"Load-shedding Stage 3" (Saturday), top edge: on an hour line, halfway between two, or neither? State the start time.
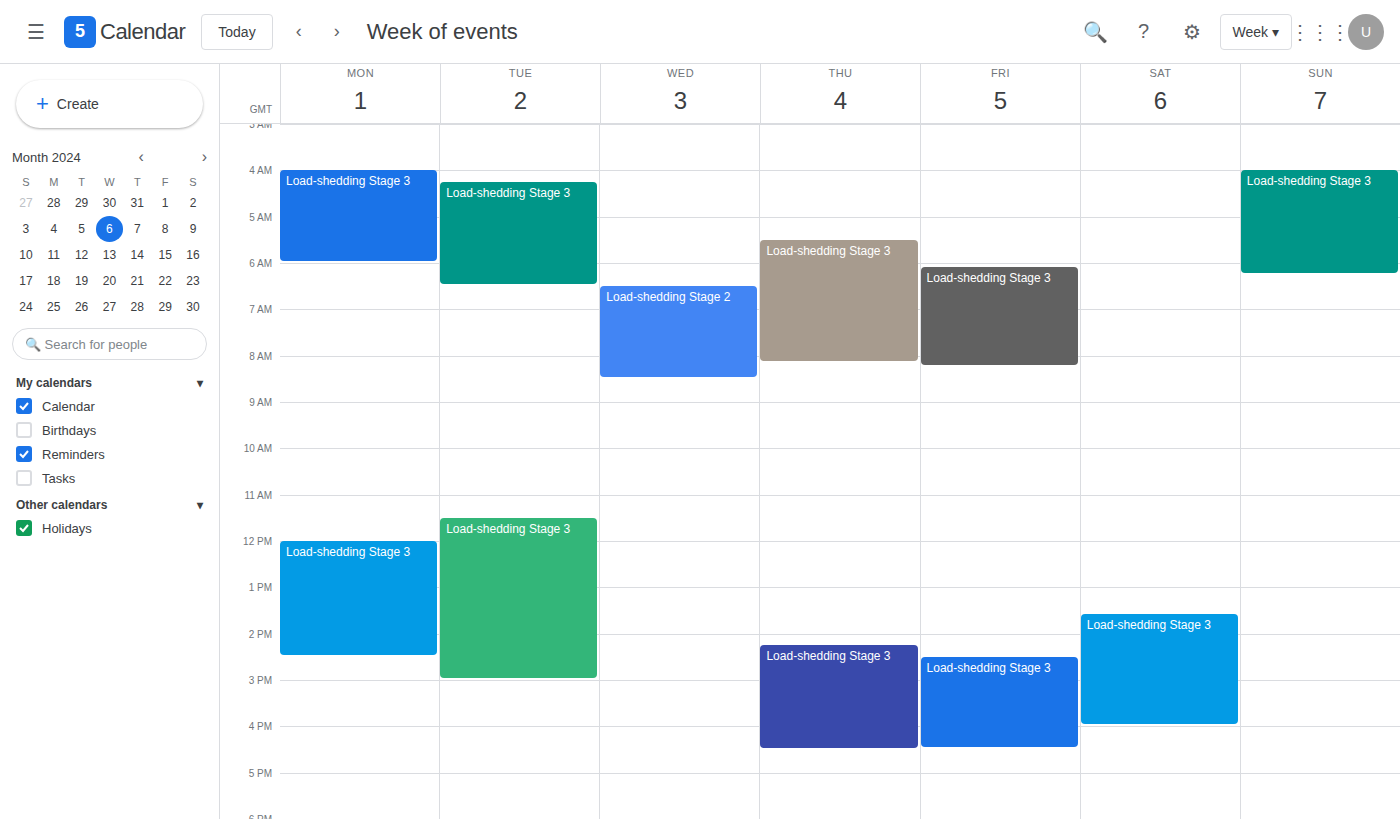
1:35 PM -- neither: 35 minutes below the 1 PM line and 25 minutes above the 2 PM line.